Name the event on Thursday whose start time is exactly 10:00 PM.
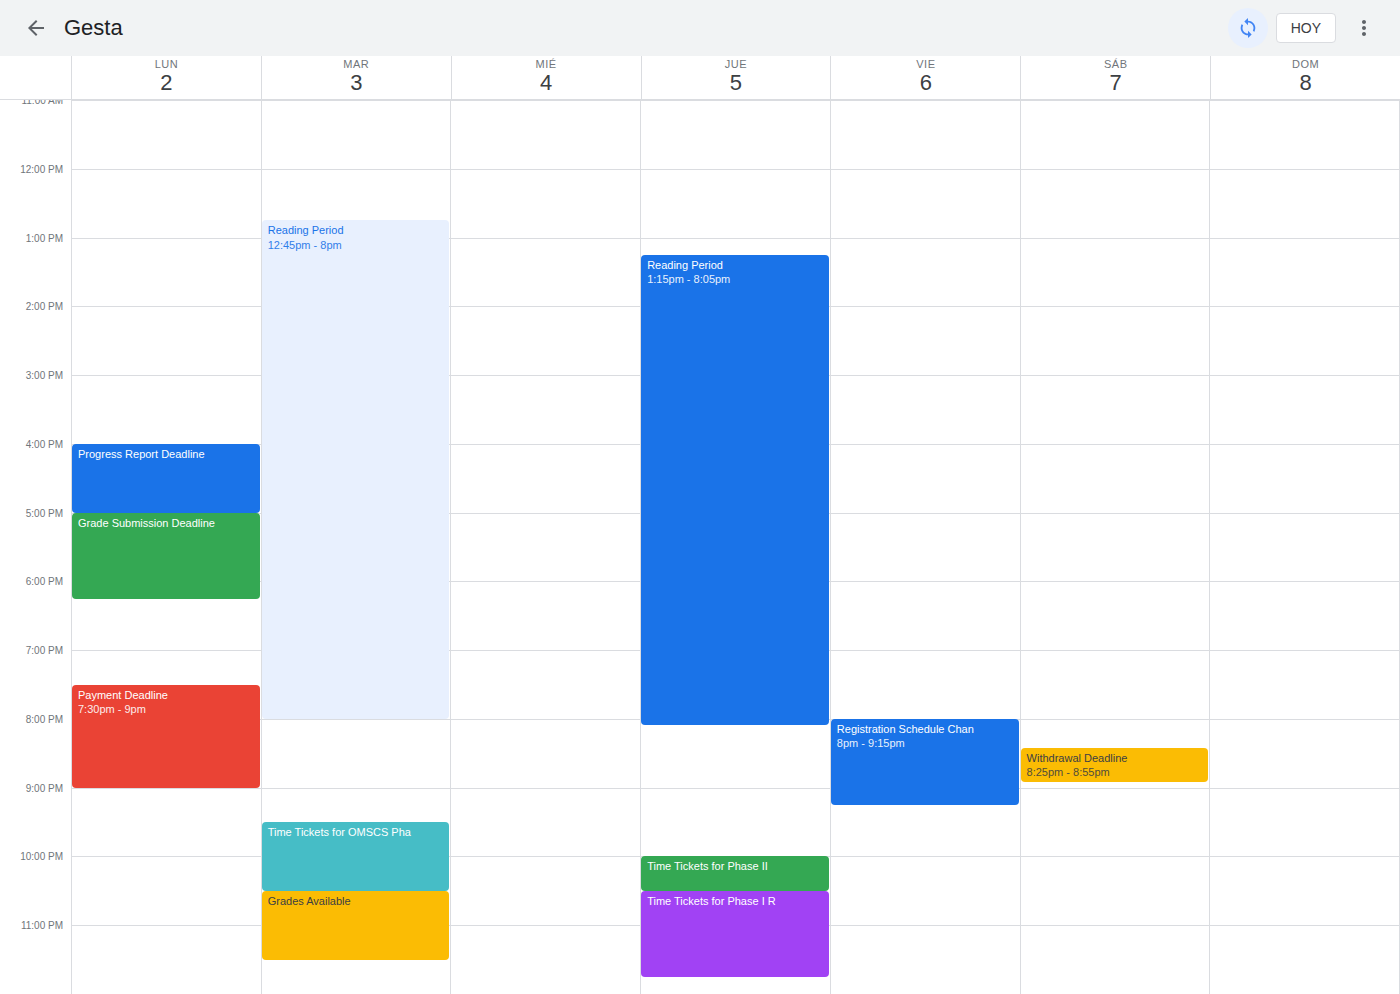
"Time Tickets for Phase II"